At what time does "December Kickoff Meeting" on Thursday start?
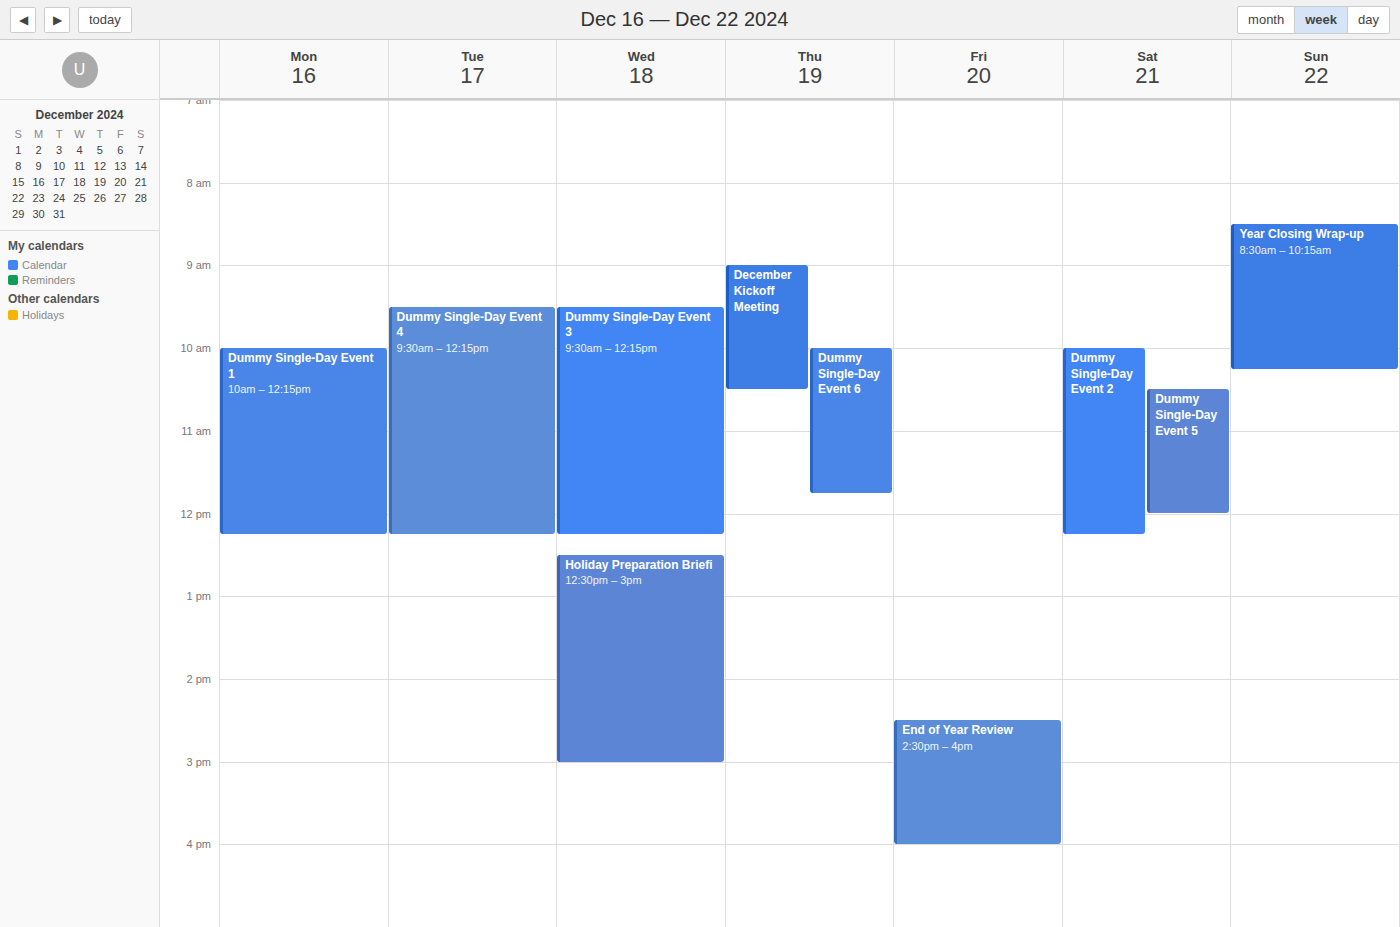
9:00 AM